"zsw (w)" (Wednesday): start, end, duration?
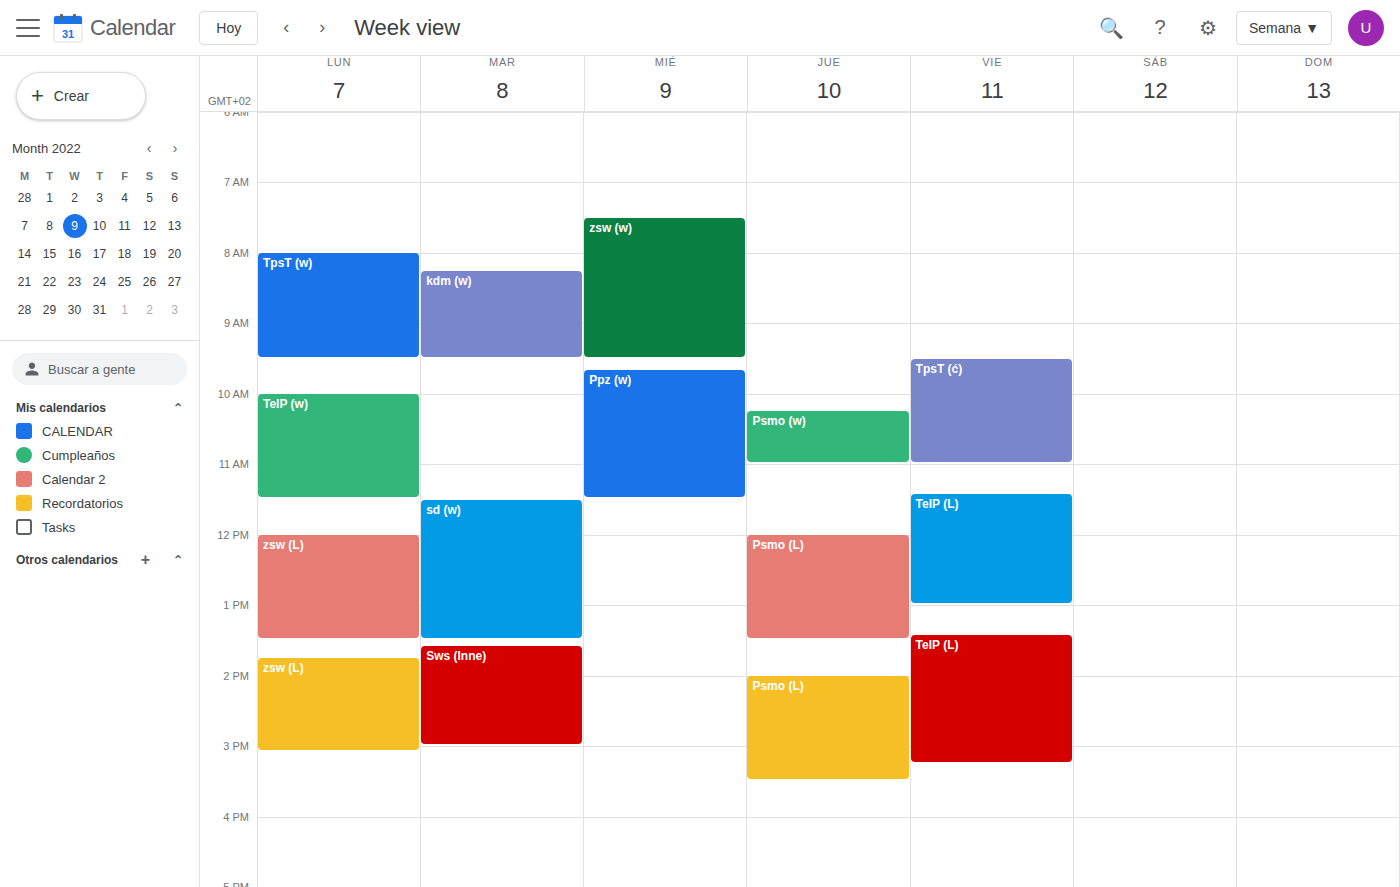
7:30 AM to 9:30 AM, 2 hours